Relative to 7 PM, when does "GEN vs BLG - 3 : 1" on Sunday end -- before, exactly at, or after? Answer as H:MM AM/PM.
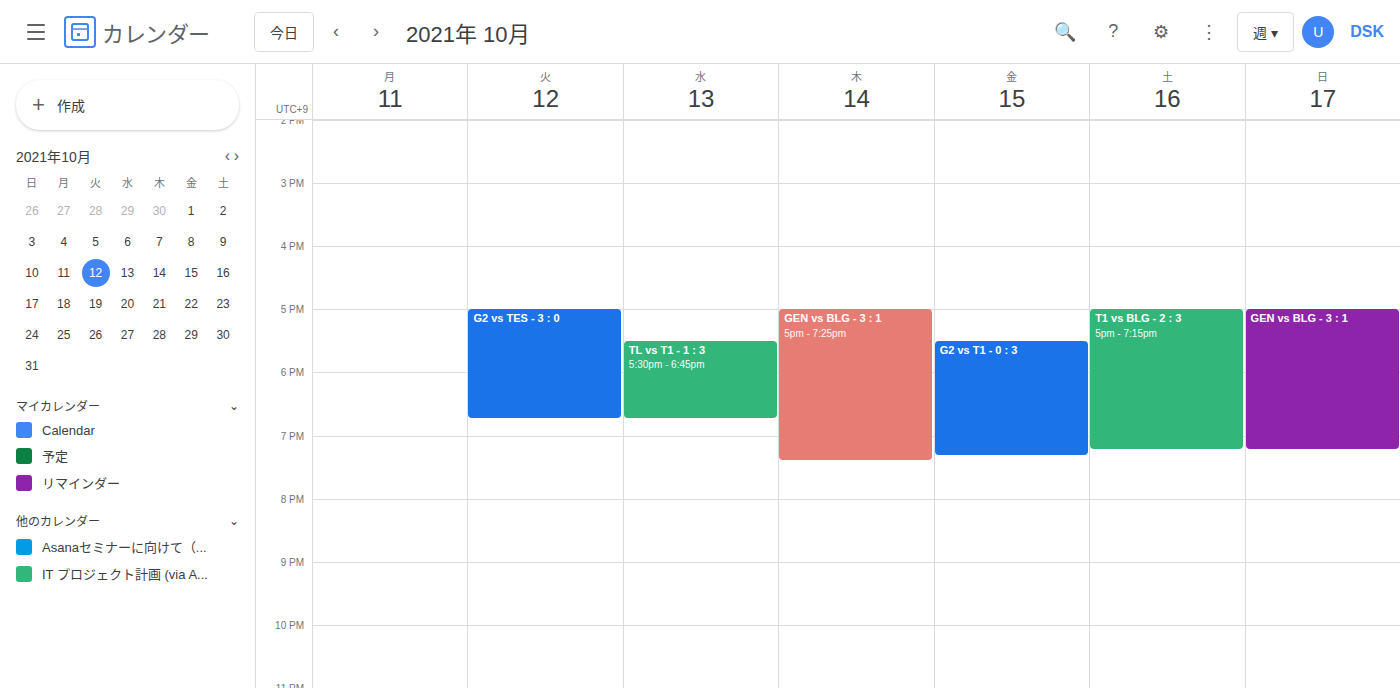
7:15 PM -- after 7 PM, 15 minutes below the 7 PM line.